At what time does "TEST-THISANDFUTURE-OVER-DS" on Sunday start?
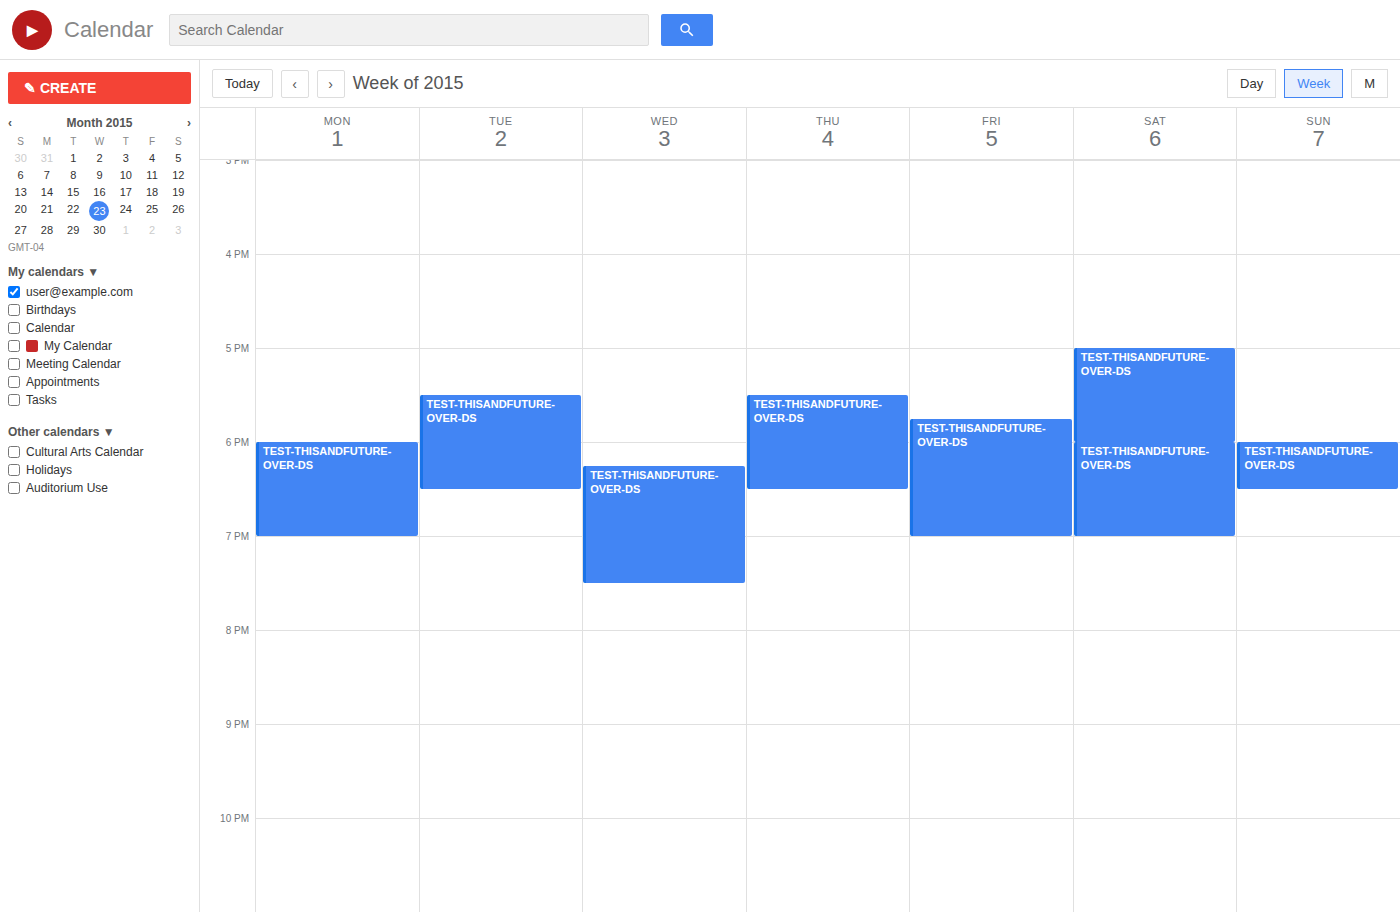
6:00 PM